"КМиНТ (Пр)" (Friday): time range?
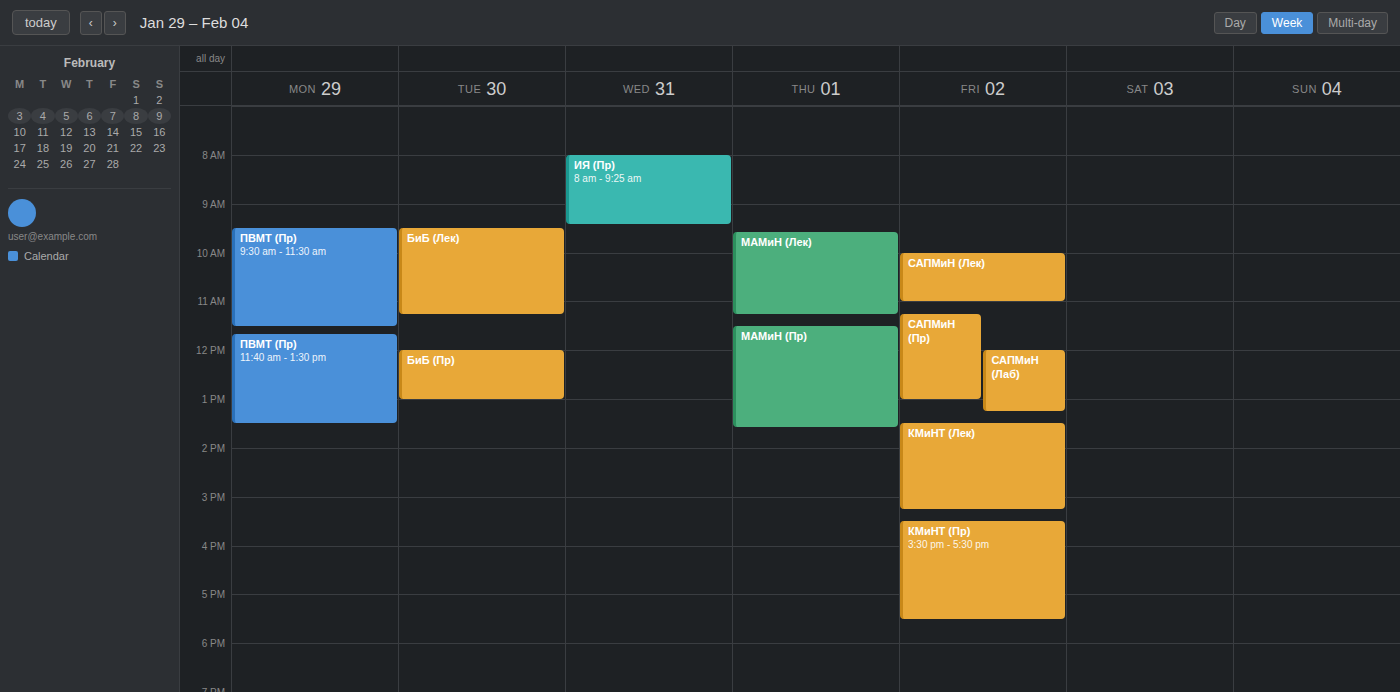
3:30 PM to 5:30 PM